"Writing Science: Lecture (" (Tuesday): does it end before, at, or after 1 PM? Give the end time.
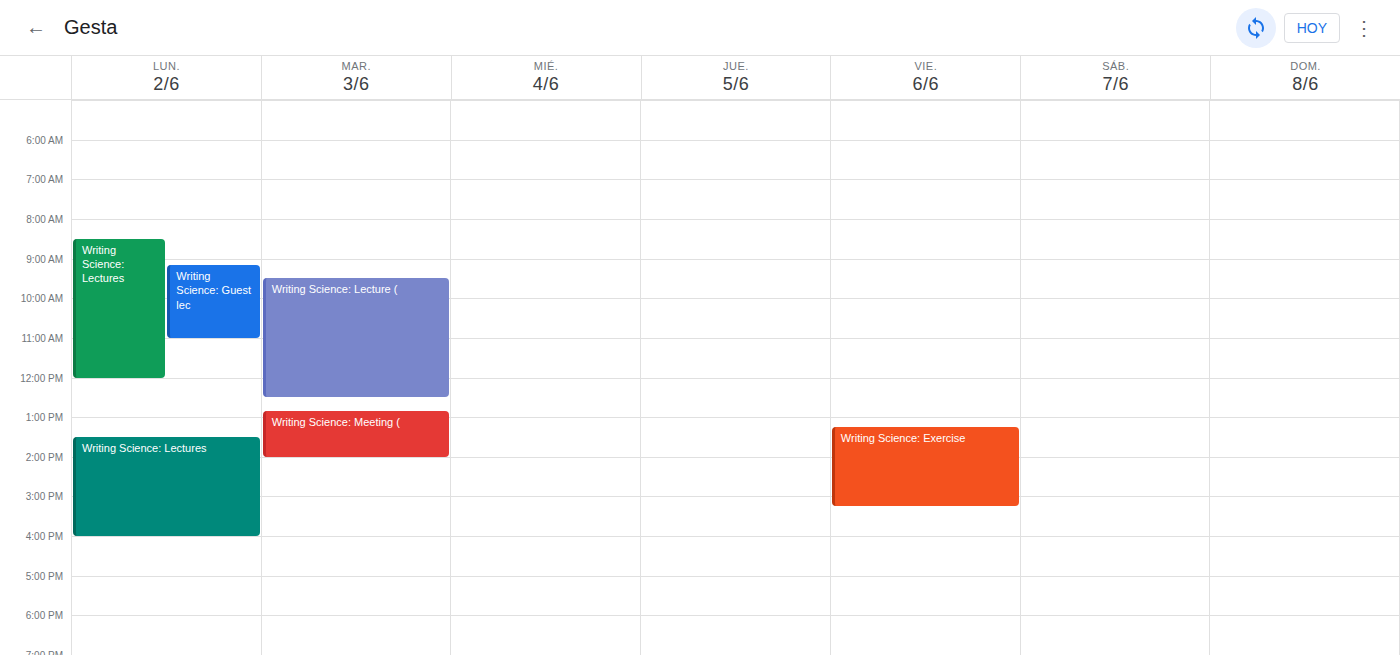
12:30 PM -- before 1 PM, 30 minutes above the 1 PM line.